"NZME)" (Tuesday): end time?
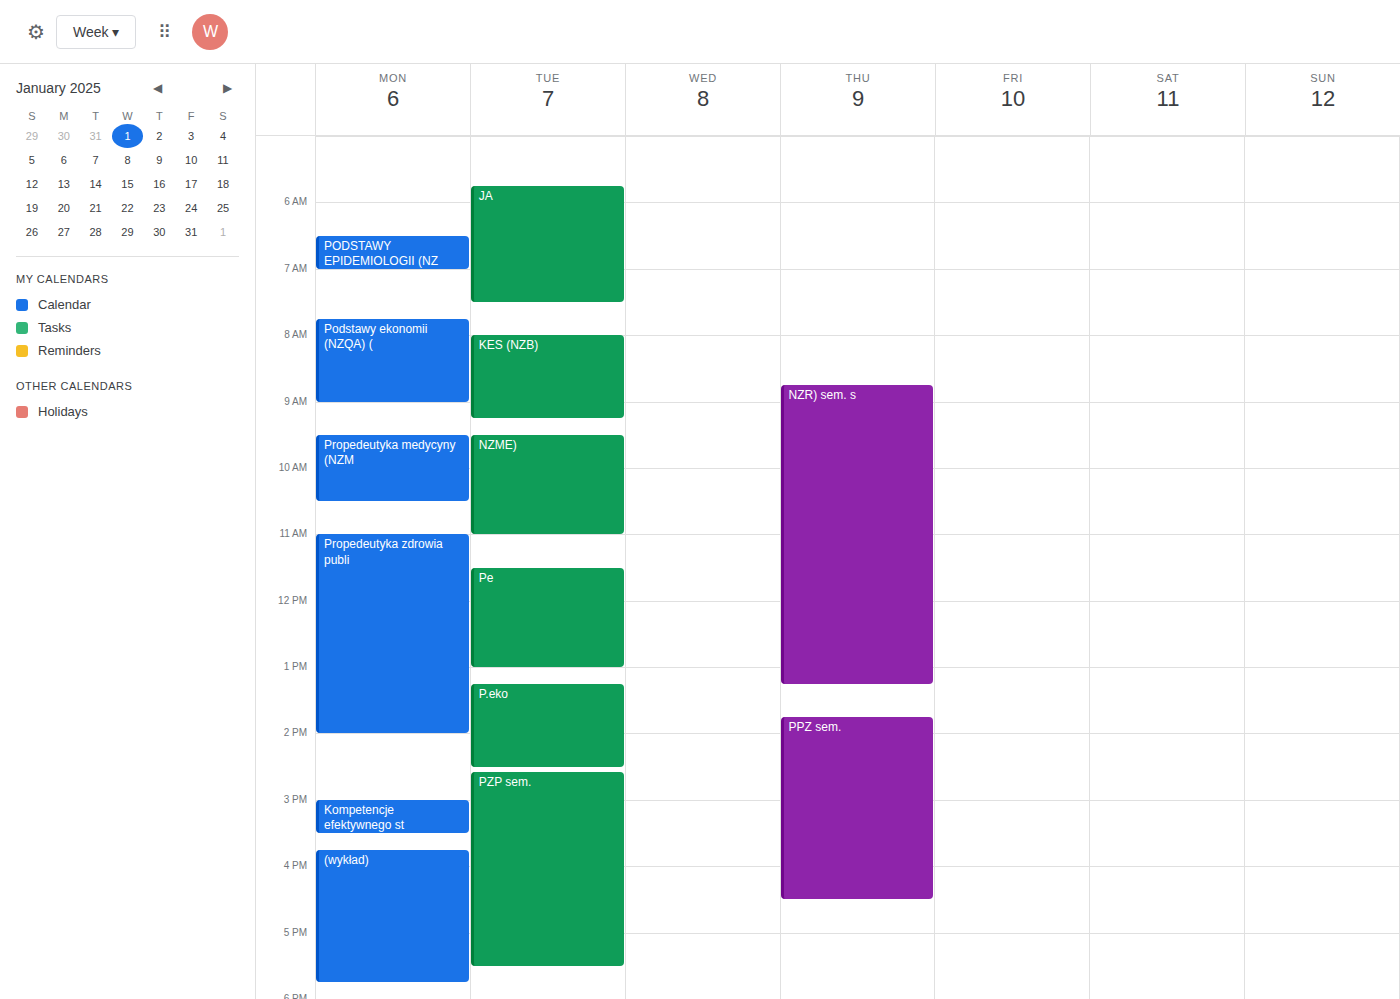
11:00 AM